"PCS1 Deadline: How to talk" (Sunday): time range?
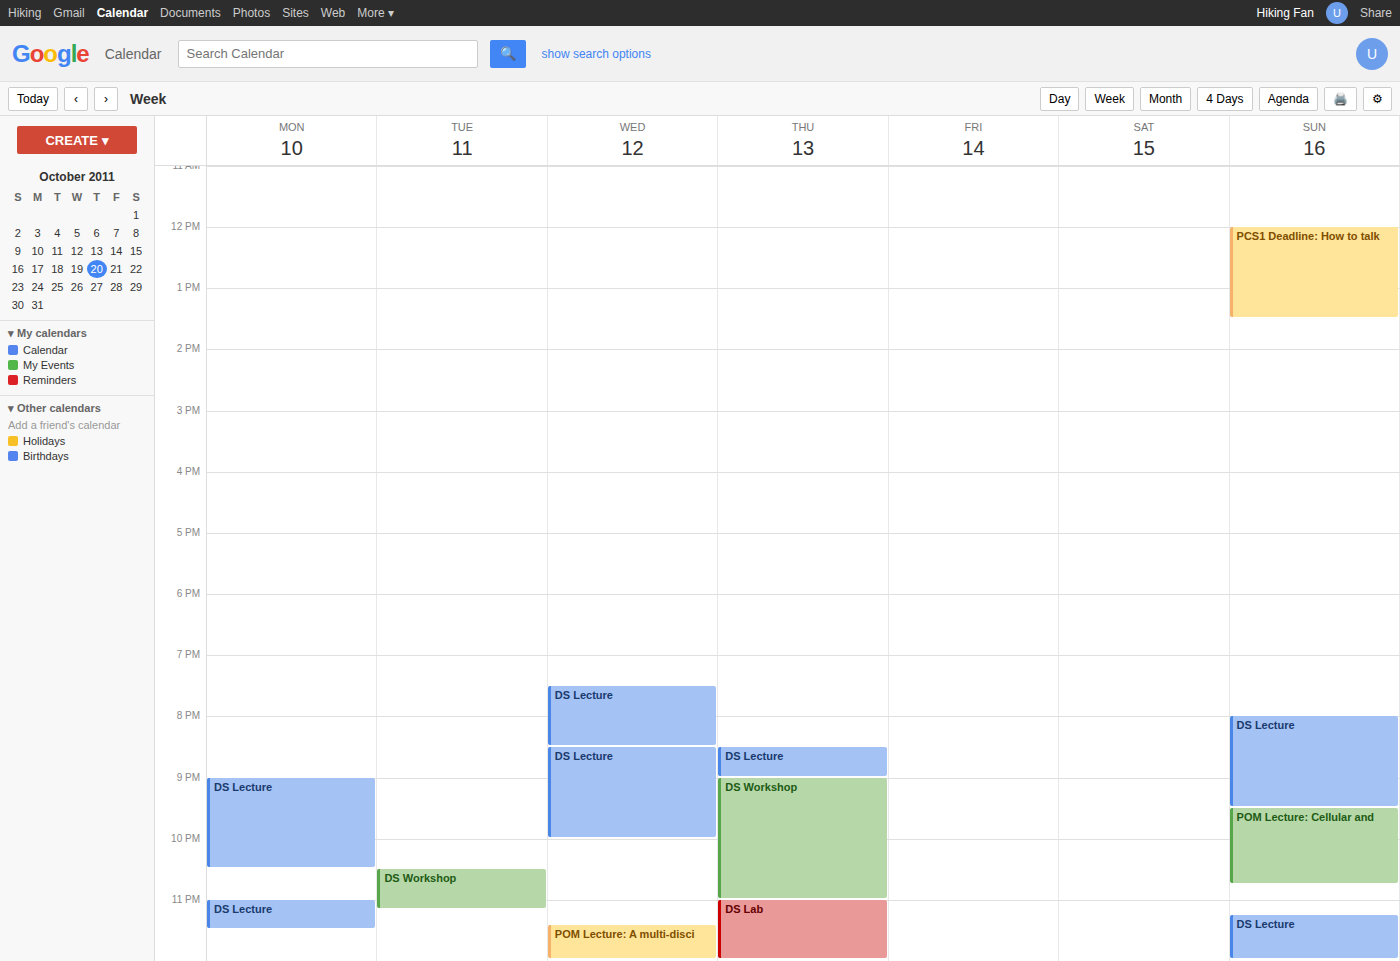
12:00 PM to 1:30 PM